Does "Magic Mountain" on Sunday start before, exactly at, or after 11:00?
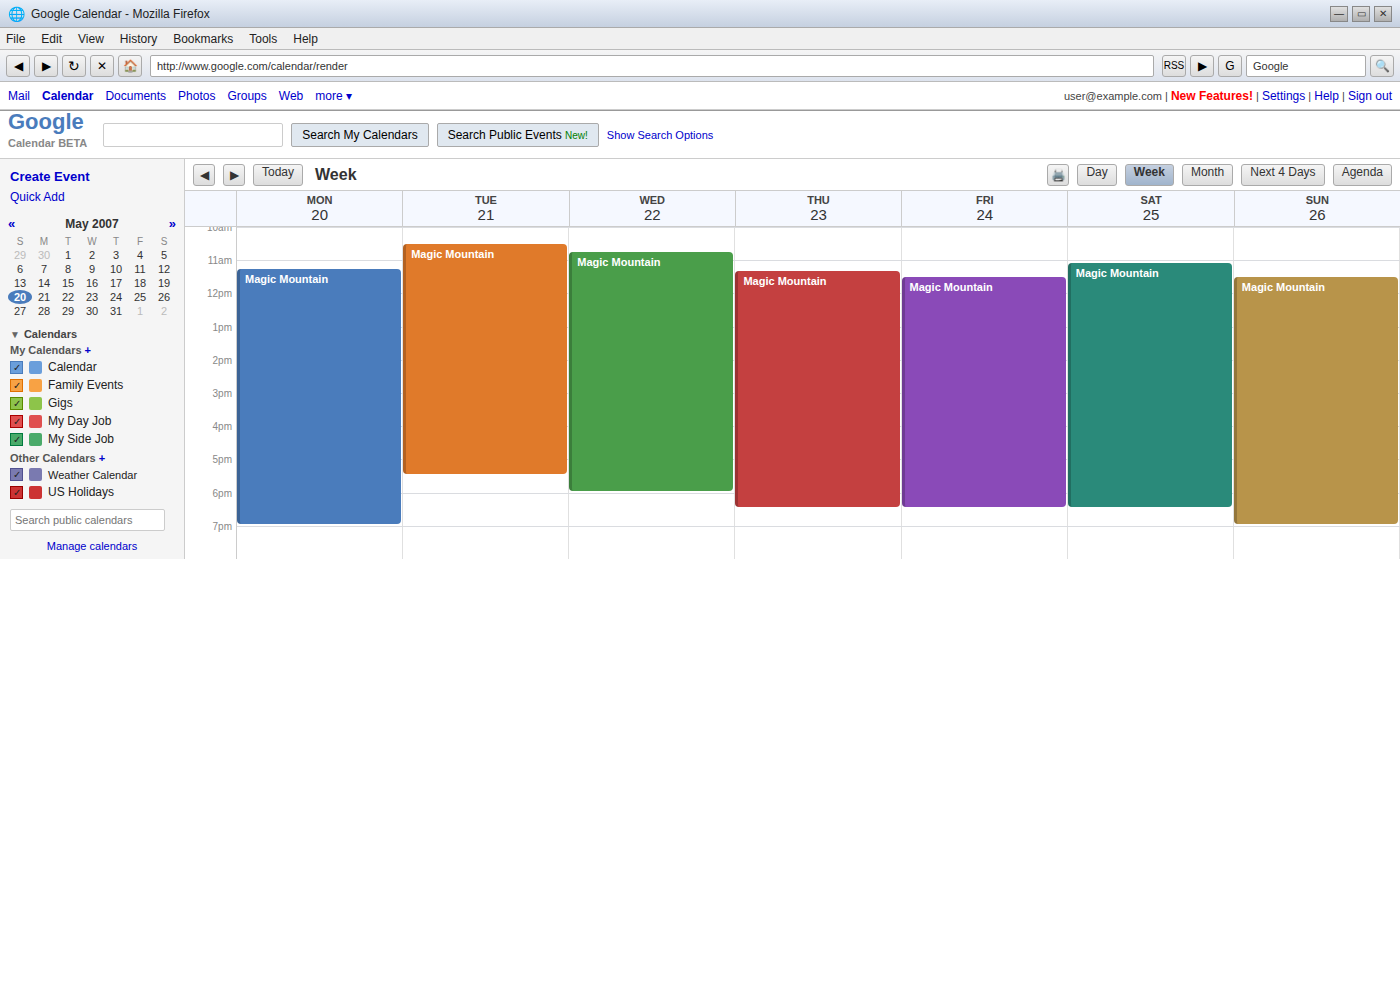
11:30 -- after 11:00, 30 minutes below the 11:00 line.